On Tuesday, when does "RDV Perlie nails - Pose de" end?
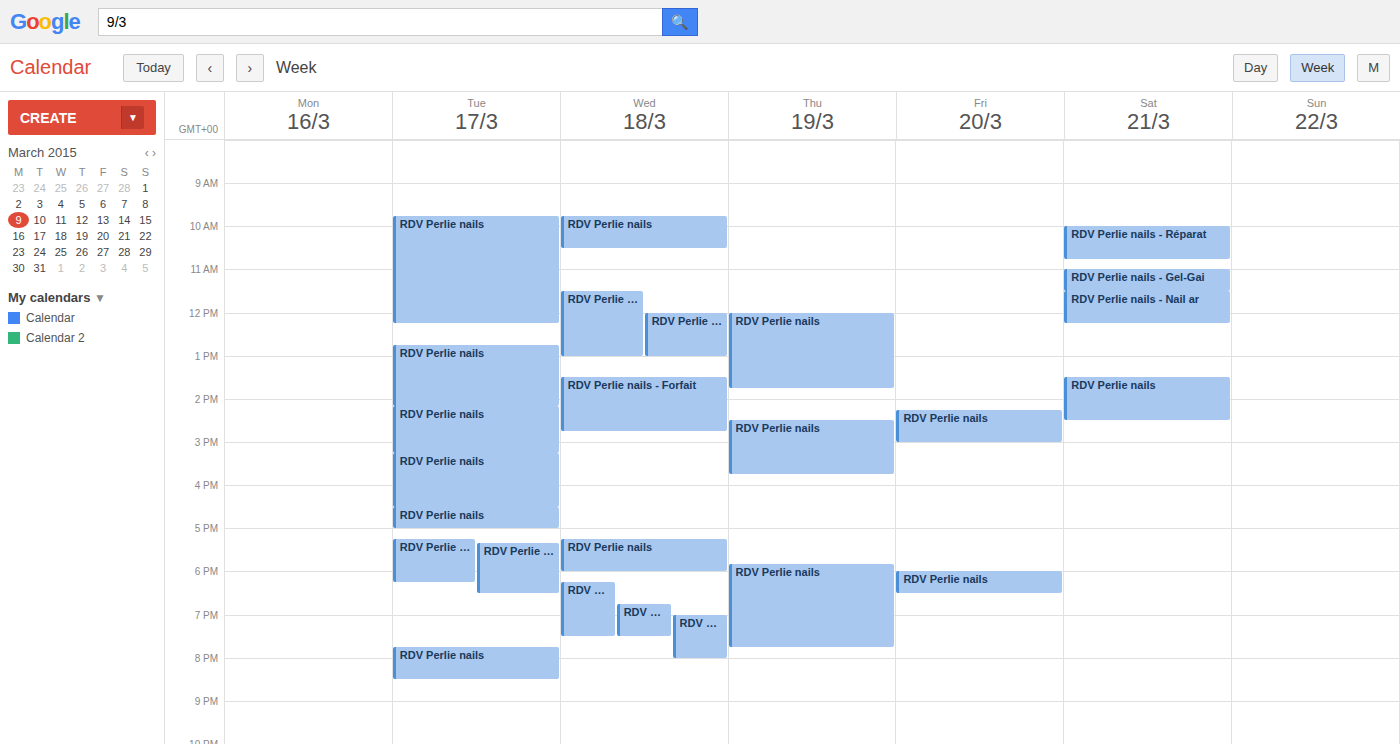
6:15 PM